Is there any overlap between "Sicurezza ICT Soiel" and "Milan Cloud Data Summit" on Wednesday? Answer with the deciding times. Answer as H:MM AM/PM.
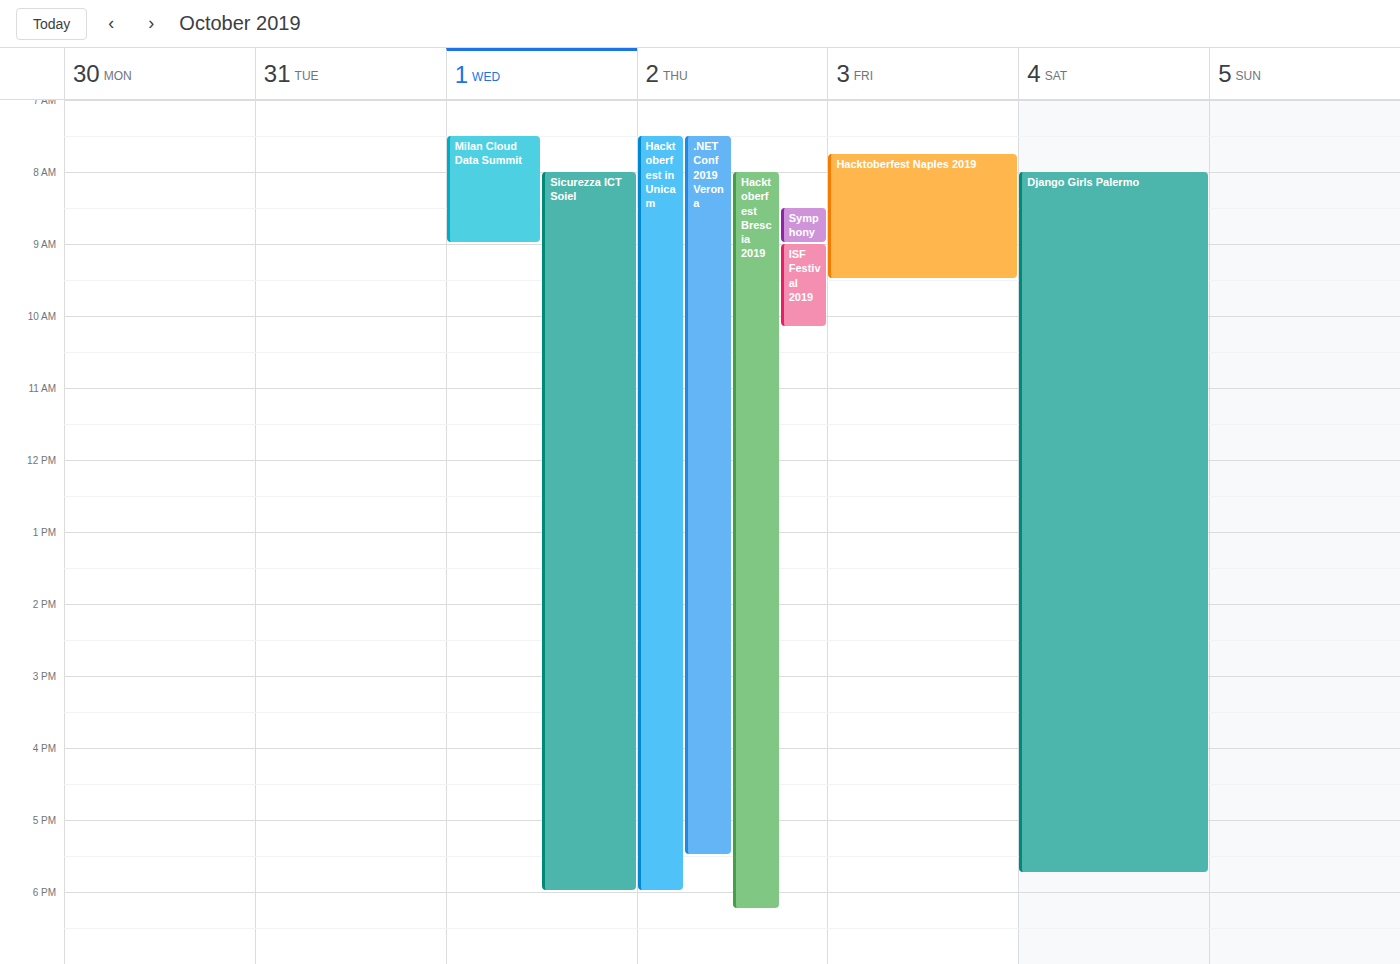
"Sicurezza ICT Soiel" starts at 8:00 AM, before "Milan Cloud Data Summit" ends at 9:00 AM -- they overlap.